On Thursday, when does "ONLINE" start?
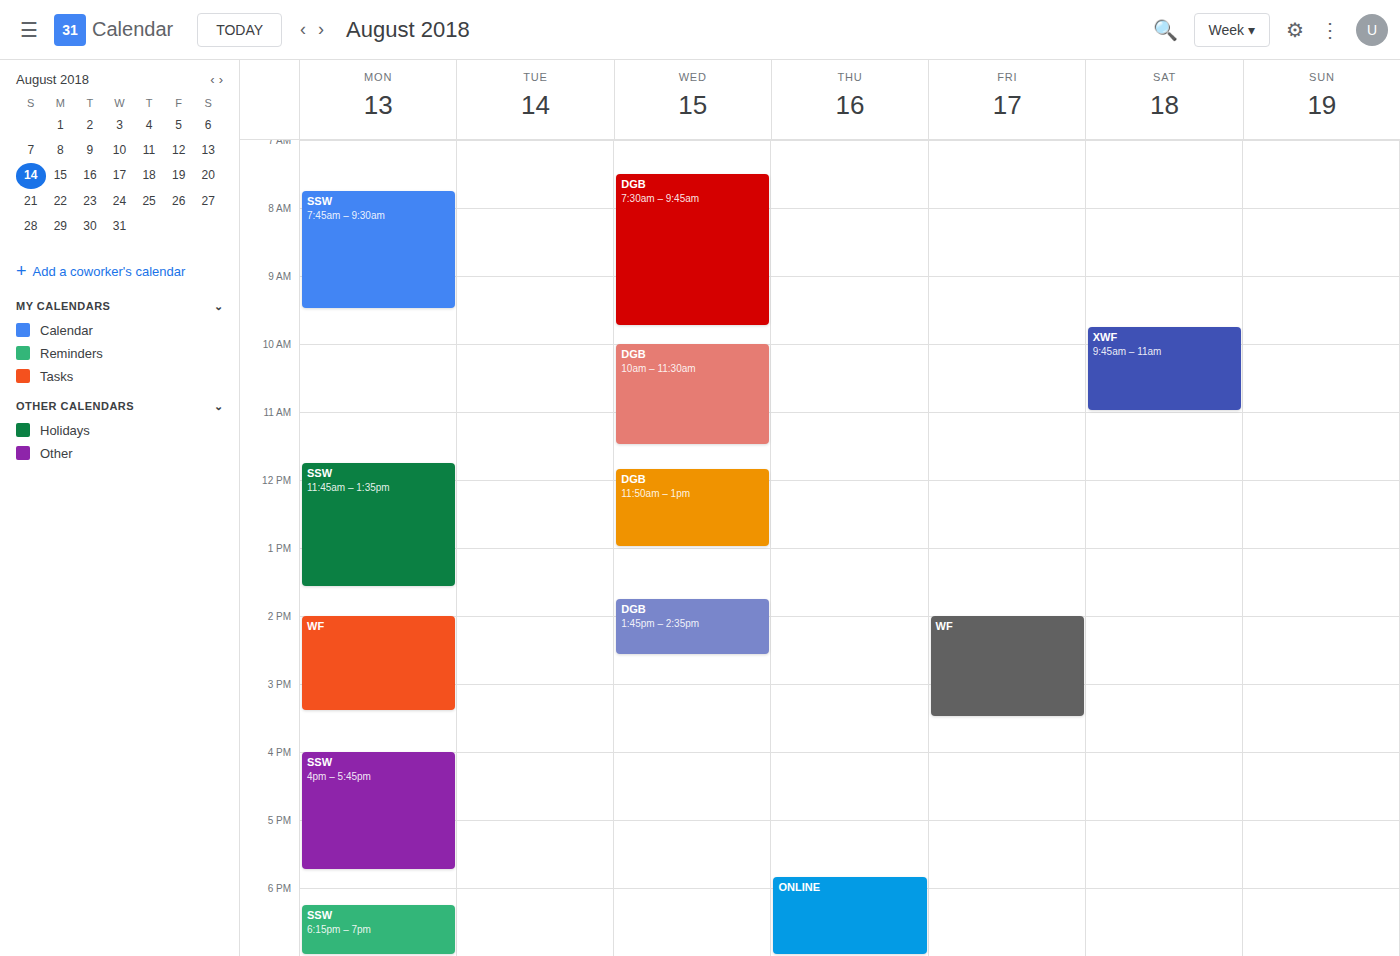
5:50 PM